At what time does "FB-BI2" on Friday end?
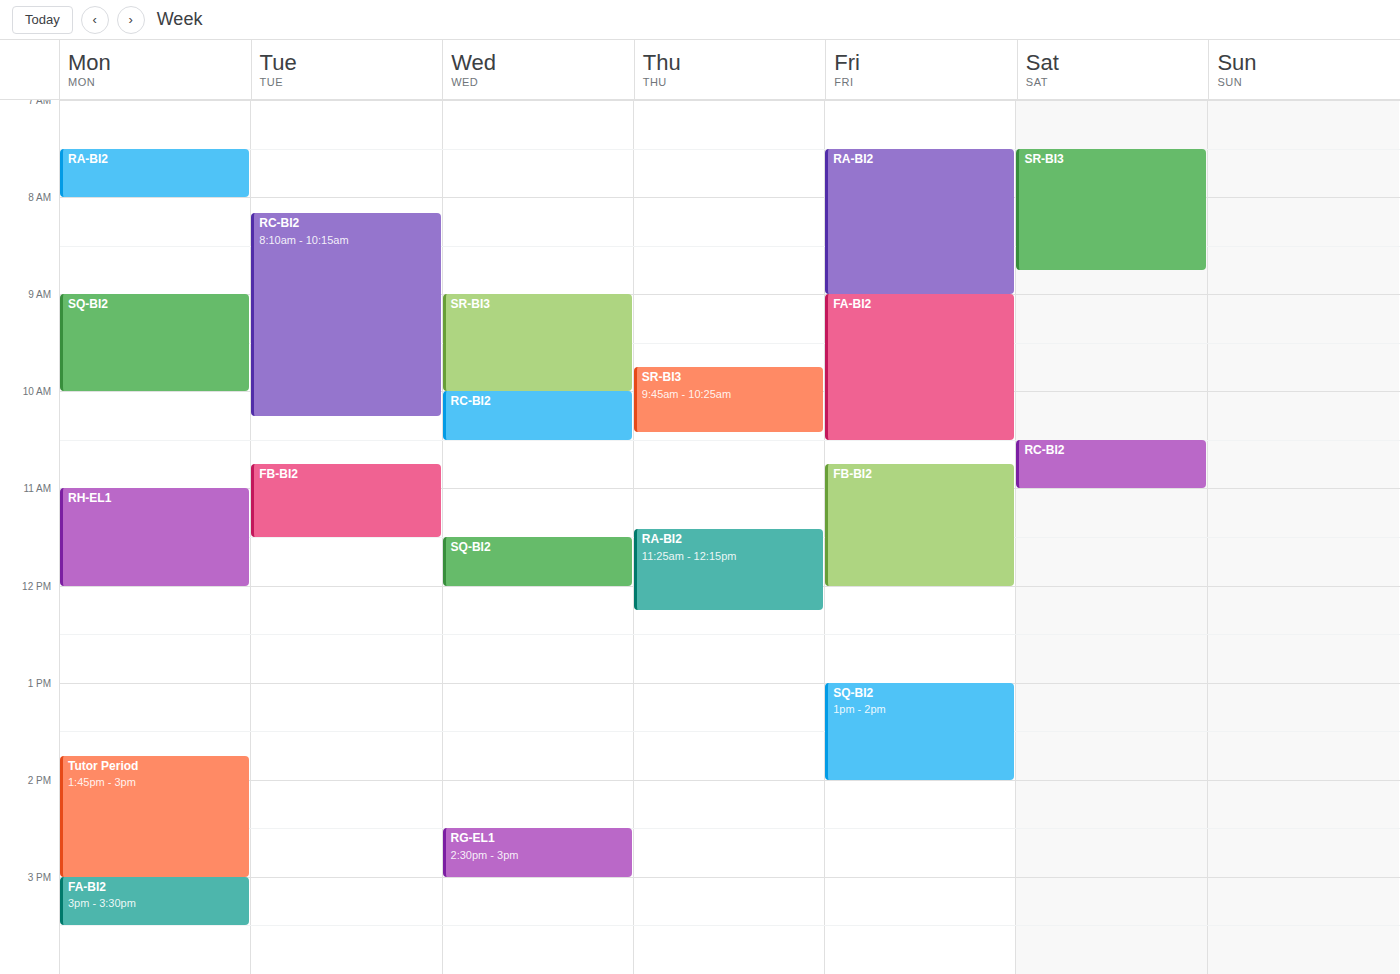
12:00 PM